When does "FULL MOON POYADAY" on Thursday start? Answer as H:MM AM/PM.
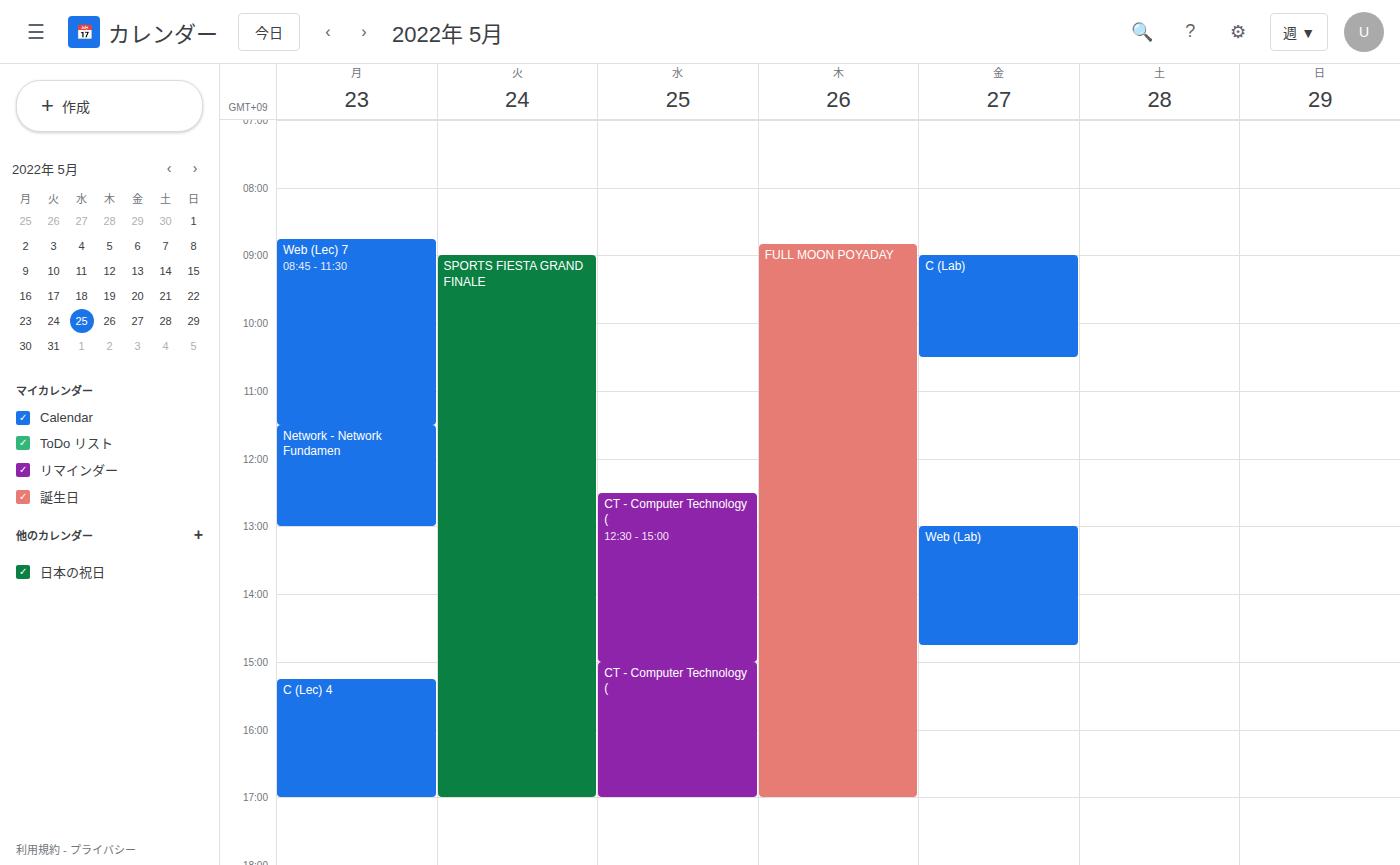
8:50 AM